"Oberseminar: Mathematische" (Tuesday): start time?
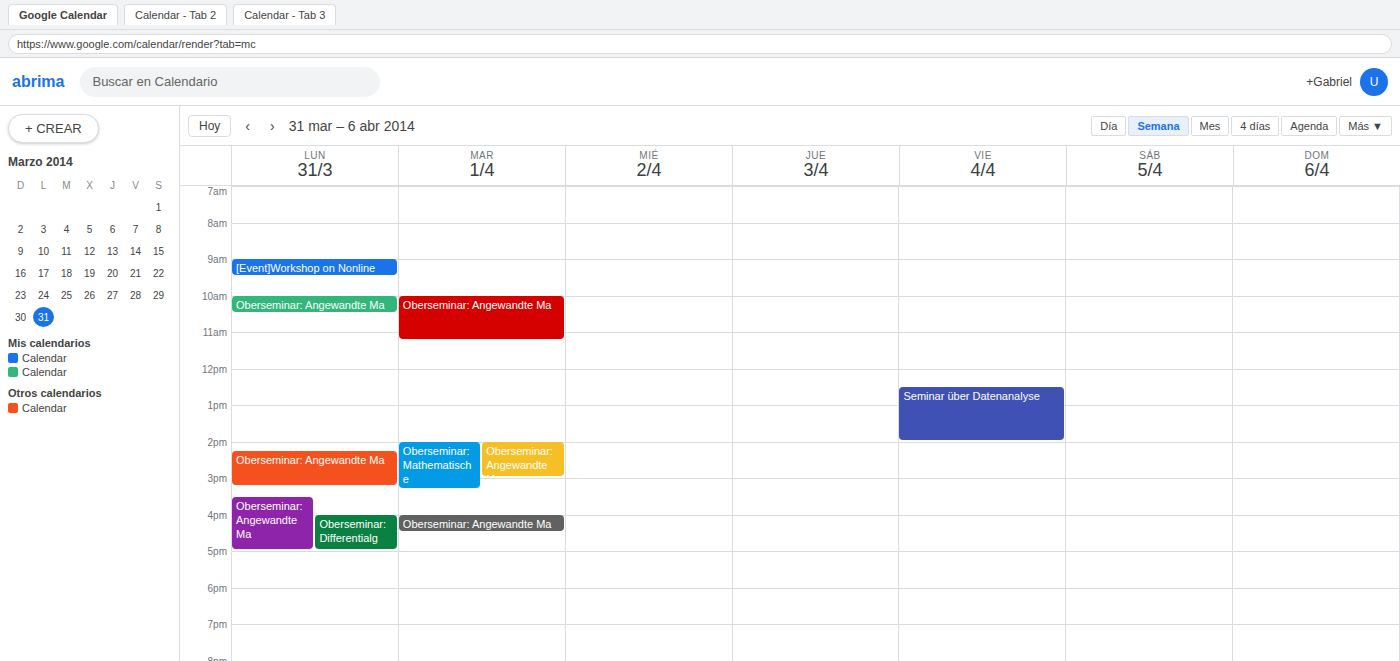
14:00